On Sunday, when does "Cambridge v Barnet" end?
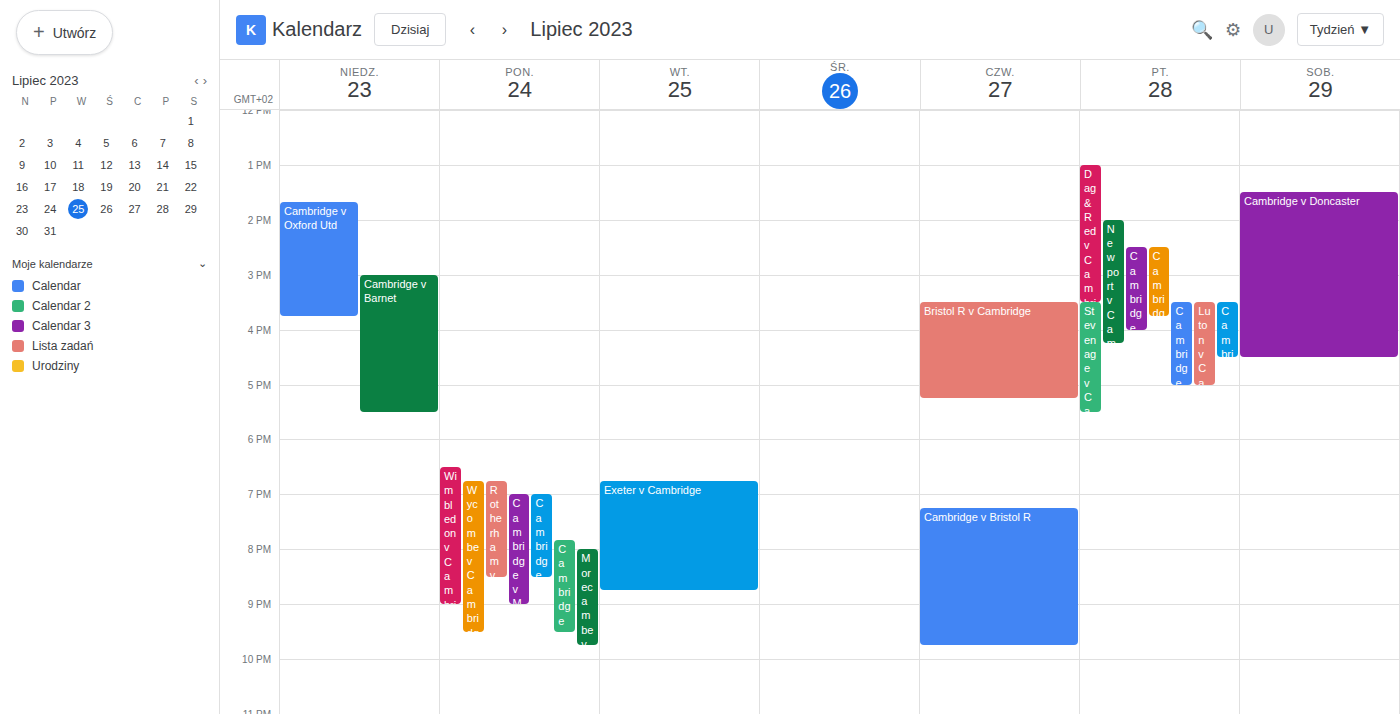
5:30 PM